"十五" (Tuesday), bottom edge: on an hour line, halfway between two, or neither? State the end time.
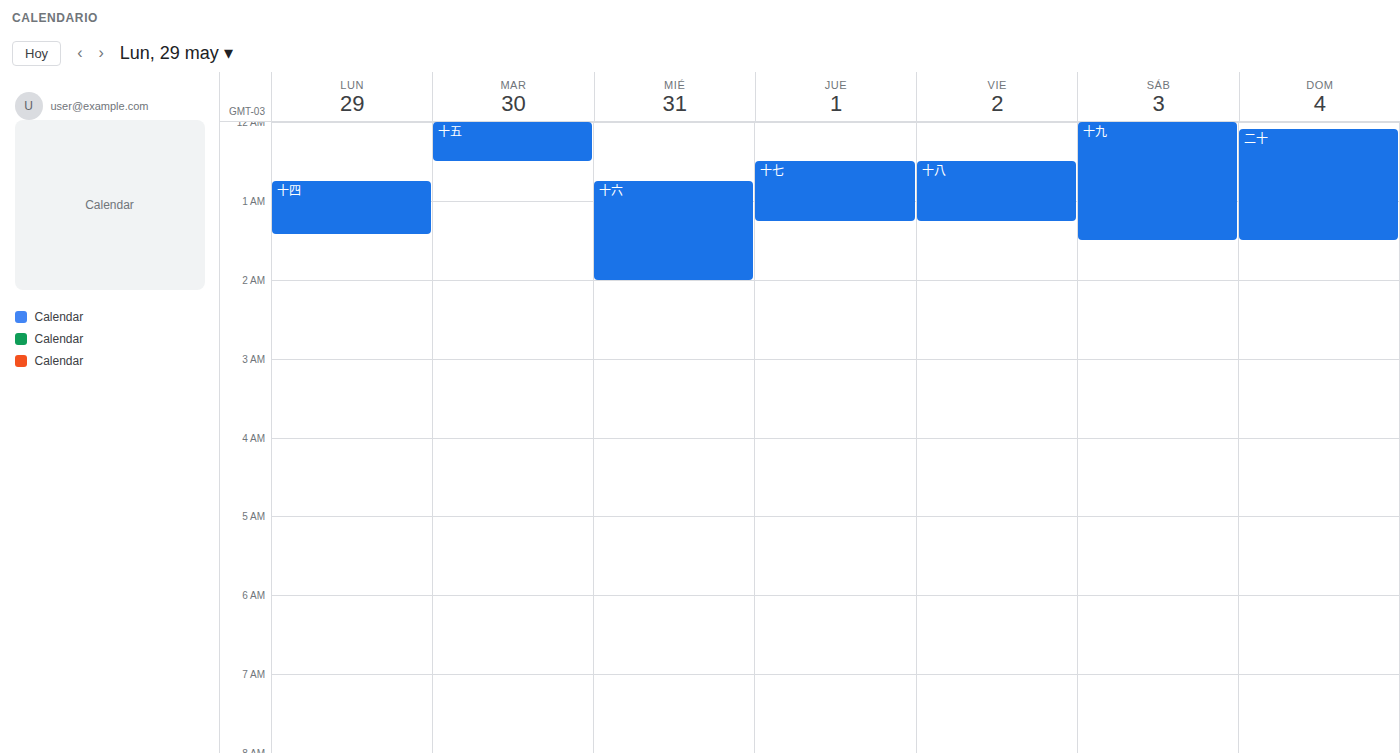
12:30 AM -- halfway between the 12 AM and 1 AM lines.